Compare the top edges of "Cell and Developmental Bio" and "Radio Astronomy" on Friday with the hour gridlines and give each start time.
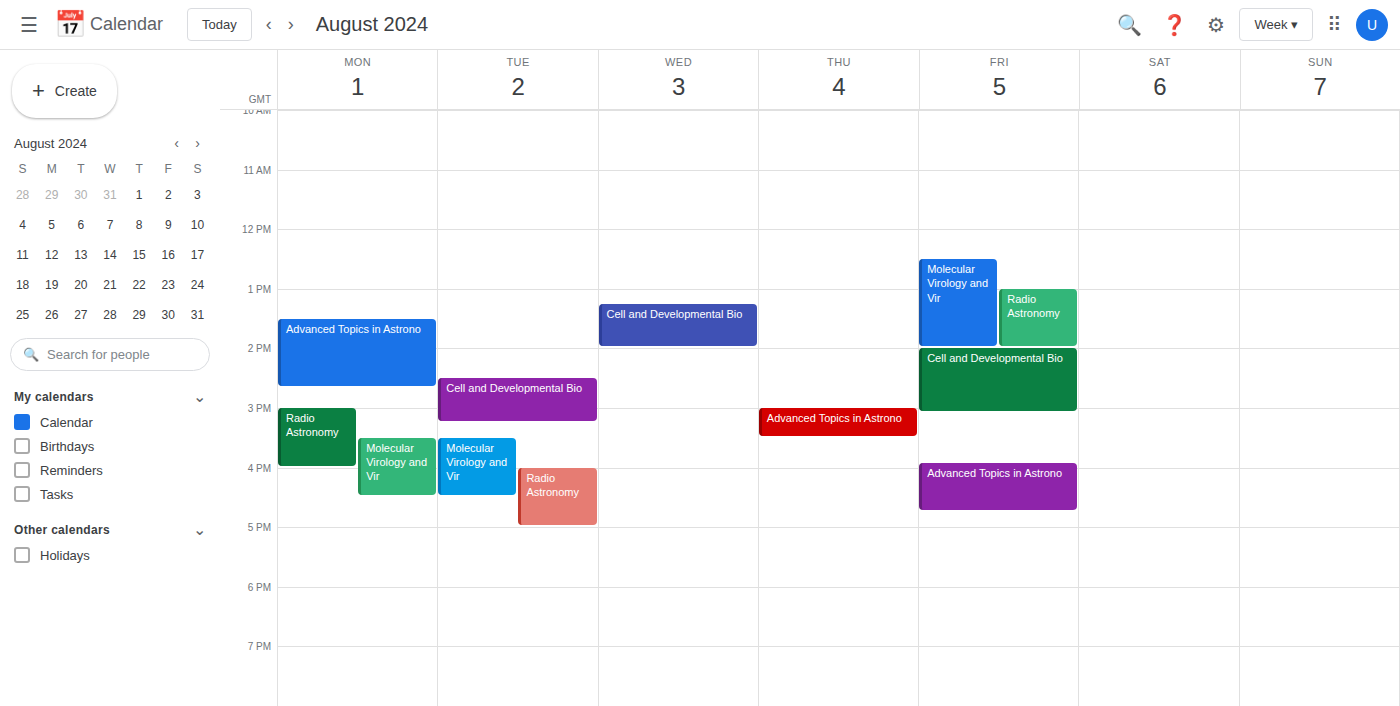
"Cell and Developmental Bio": 2:00 PM, exactly on the 2 PM line. "Radio Astronomy": 1:00 PM, exactly on the 1 PM line.